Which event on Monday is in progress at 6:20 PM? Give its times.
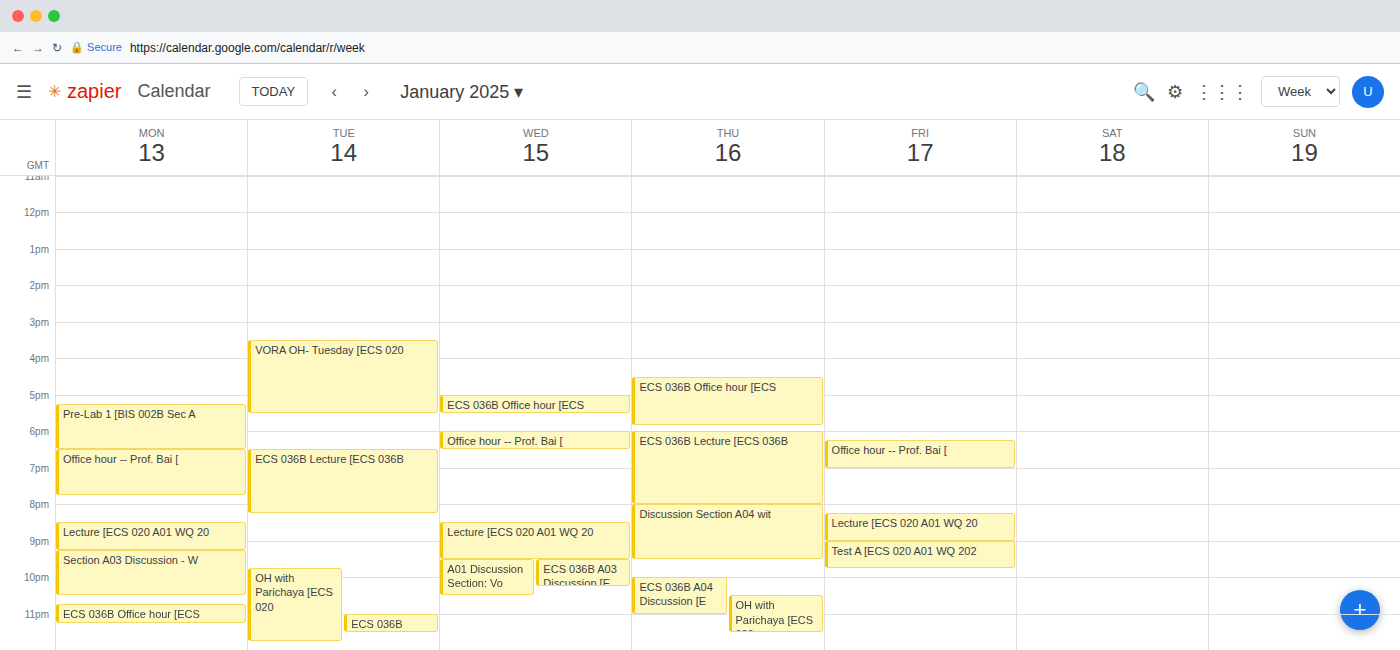
"Pre-Lab 1 [BIS 002B Sec A", 5:15 PM to 6:30 PM